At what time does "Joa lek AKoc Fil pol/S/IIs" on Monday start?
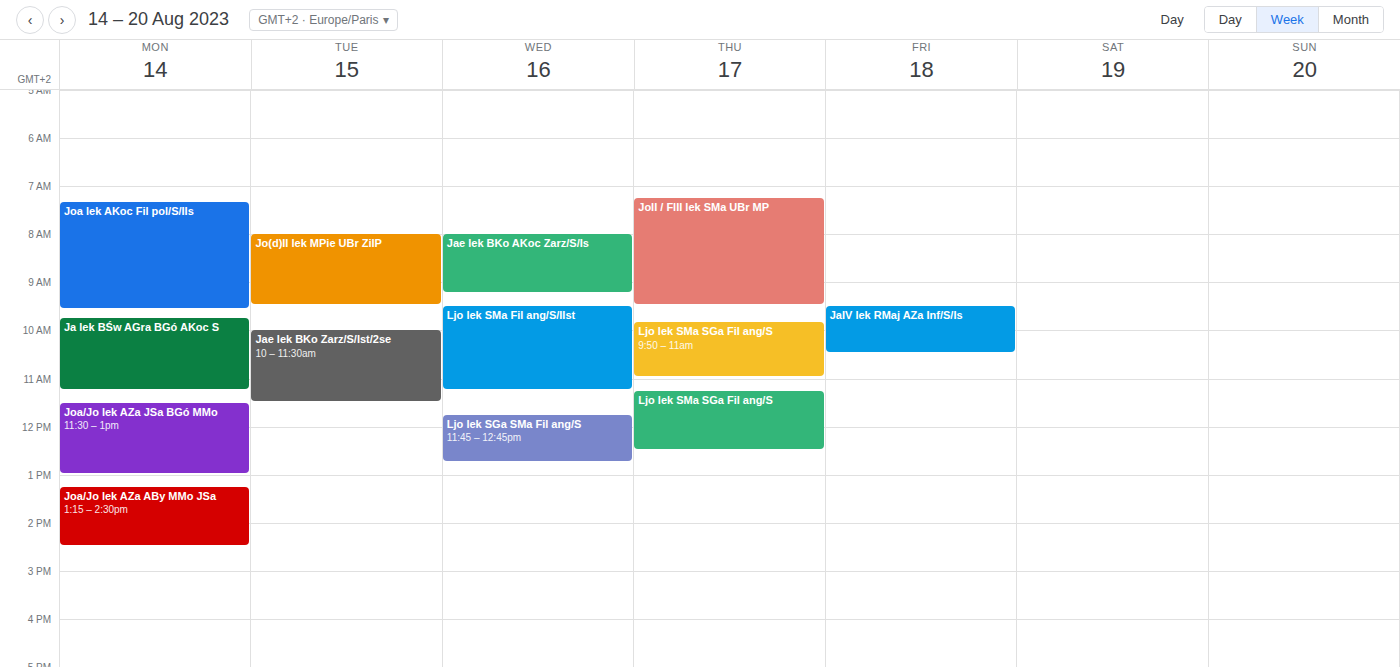
07:20